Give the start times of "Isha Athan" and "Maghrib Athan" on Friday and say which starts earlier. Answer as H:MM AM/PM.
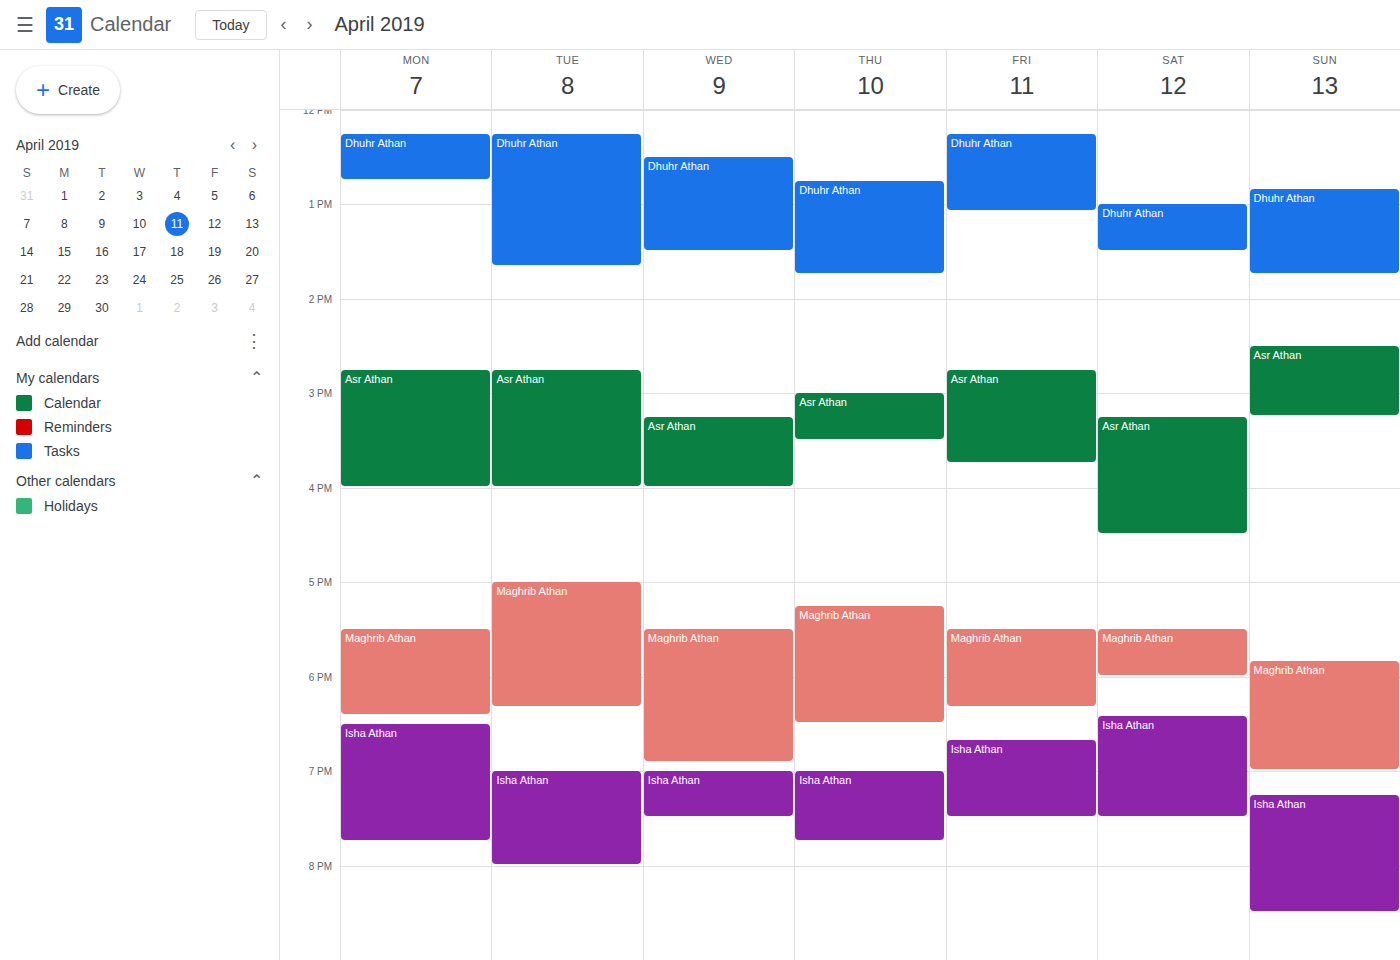
"Maghrib Athan" 5:30 PM; "Isha Athan" 6:40 PM.